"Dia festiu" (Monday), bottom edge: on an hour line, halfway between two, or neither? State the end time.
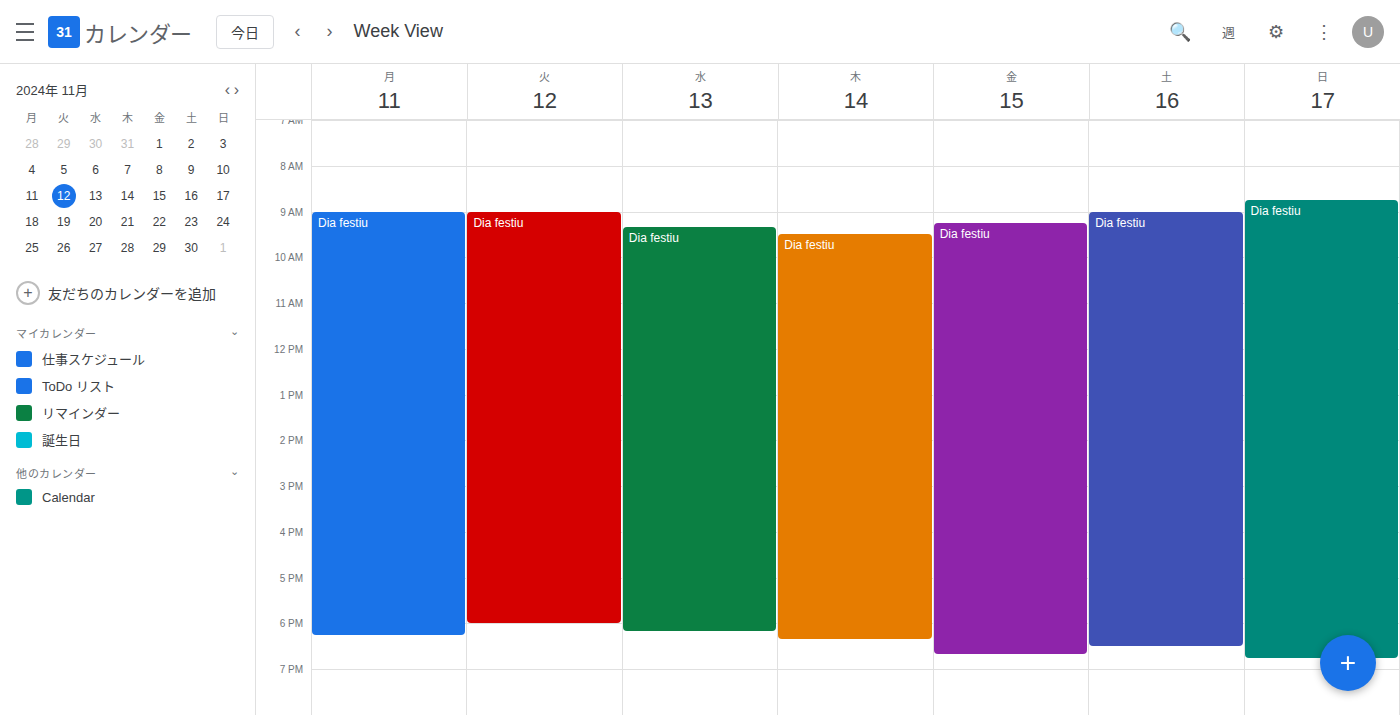
18:15 -- neither: a quarter of the way from the 18:00 line to the 19:00 line.